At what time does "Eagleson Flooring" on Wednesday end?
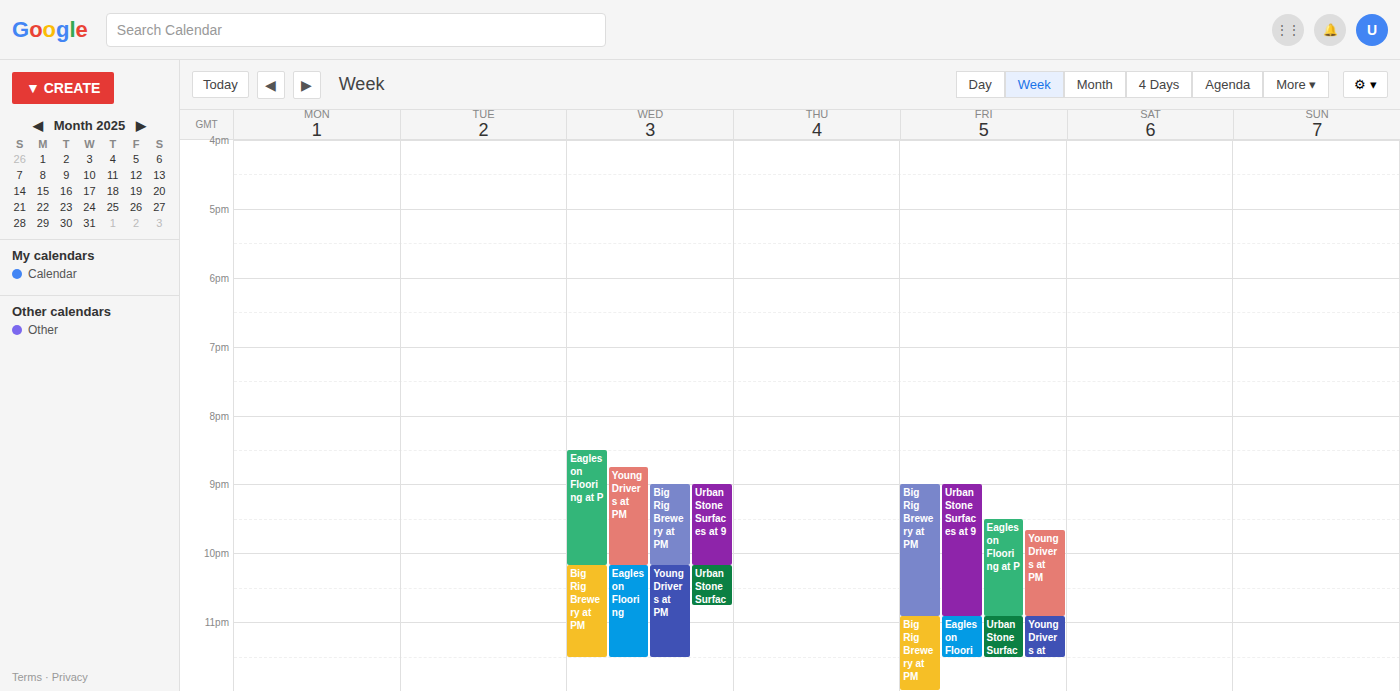
11:30 PM